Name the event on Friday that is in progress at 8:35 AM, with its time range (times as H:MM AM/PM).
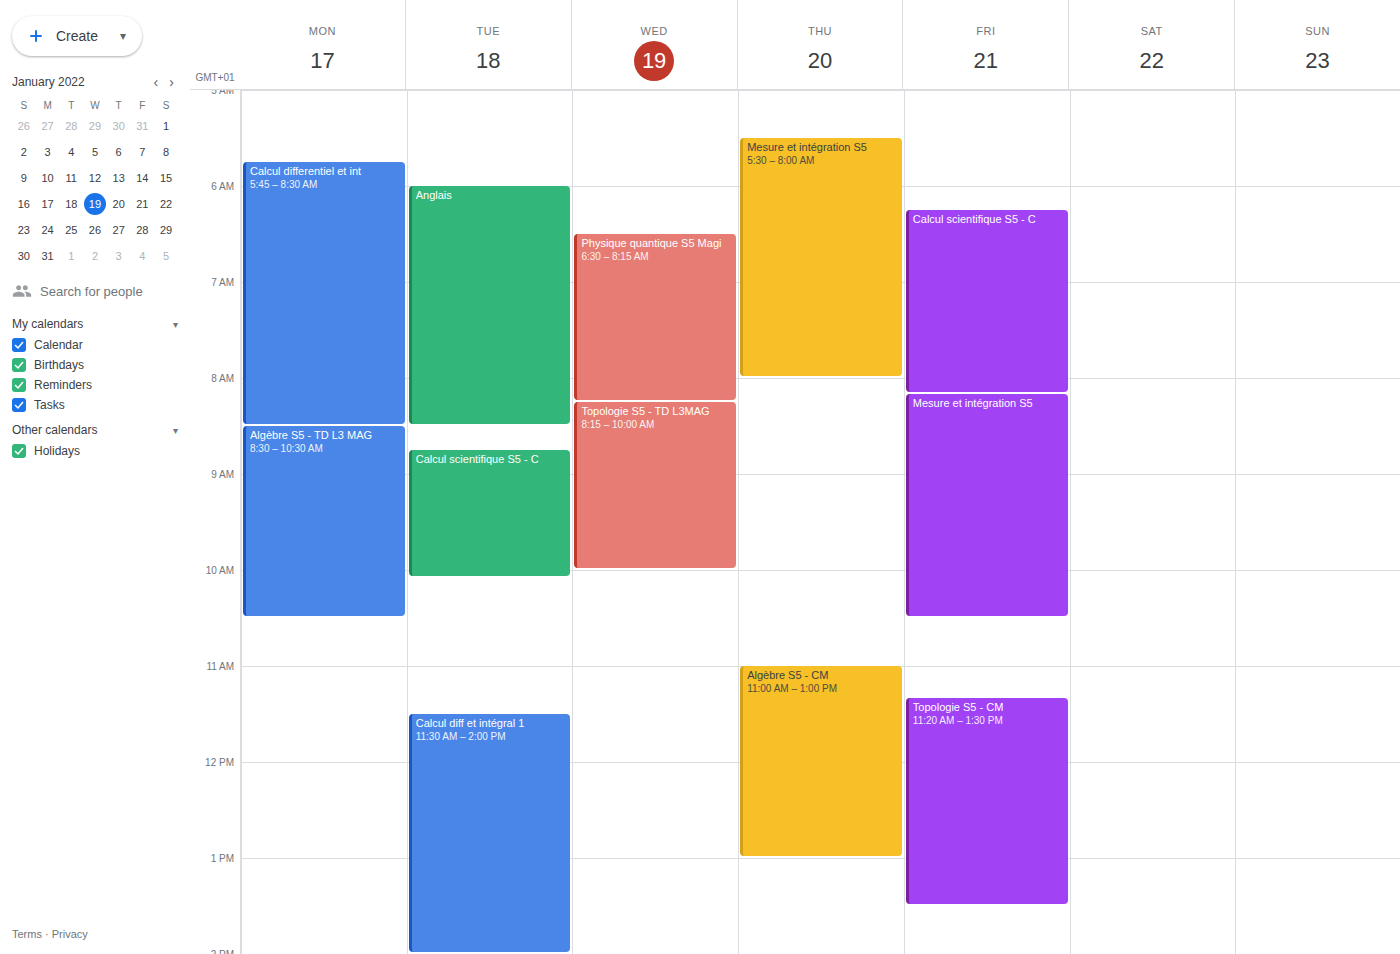
"Mesure et intégration S5", 8:10 AM to 10:30 AM